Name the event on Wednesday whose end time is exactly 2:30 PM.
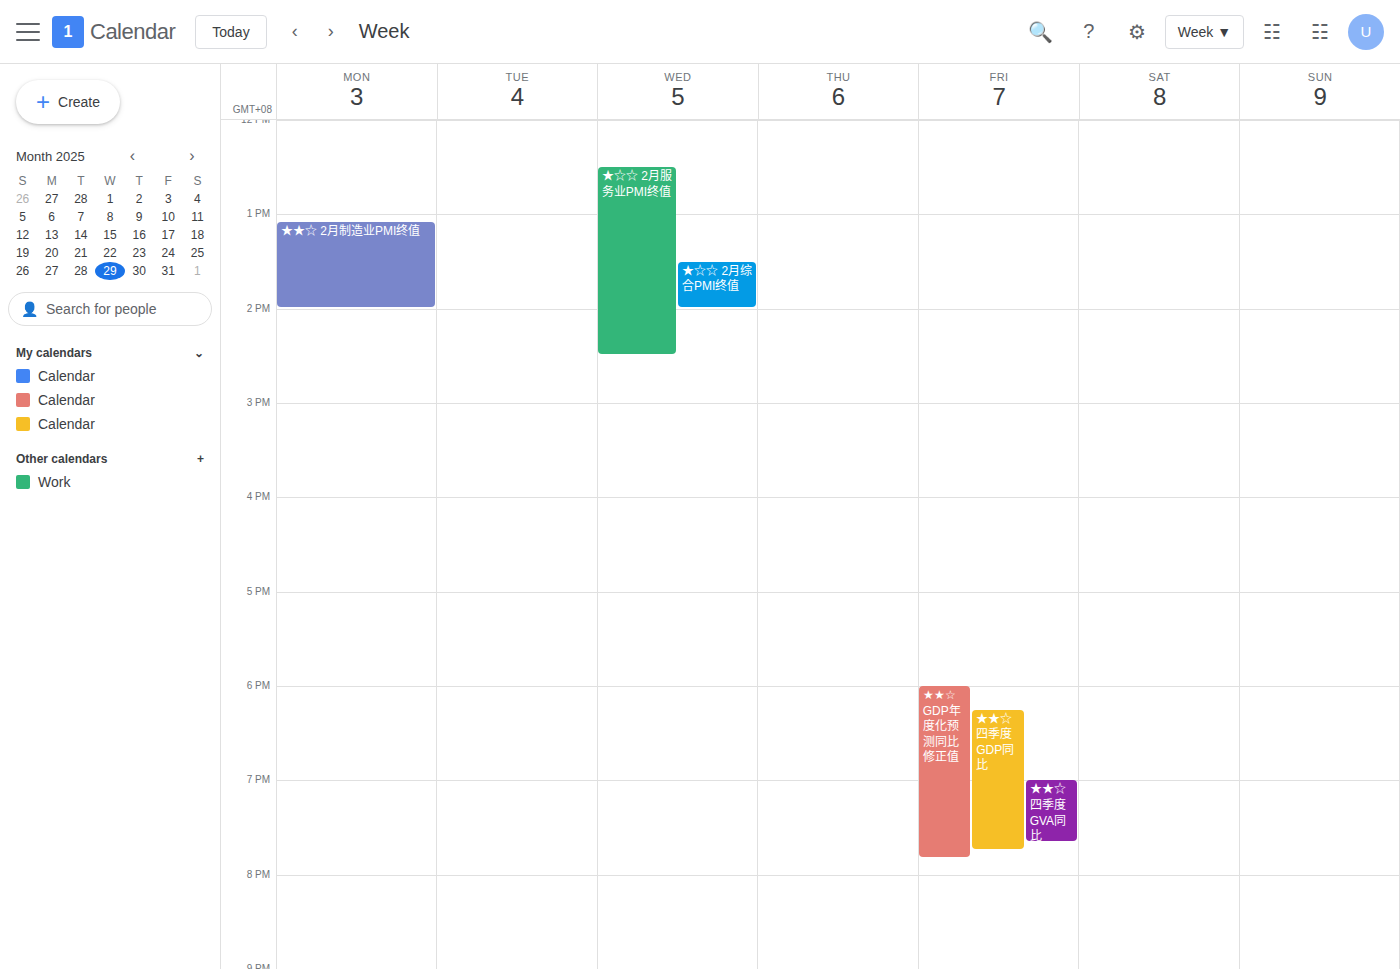
"★☆☆ 2月服务业PMI终值"